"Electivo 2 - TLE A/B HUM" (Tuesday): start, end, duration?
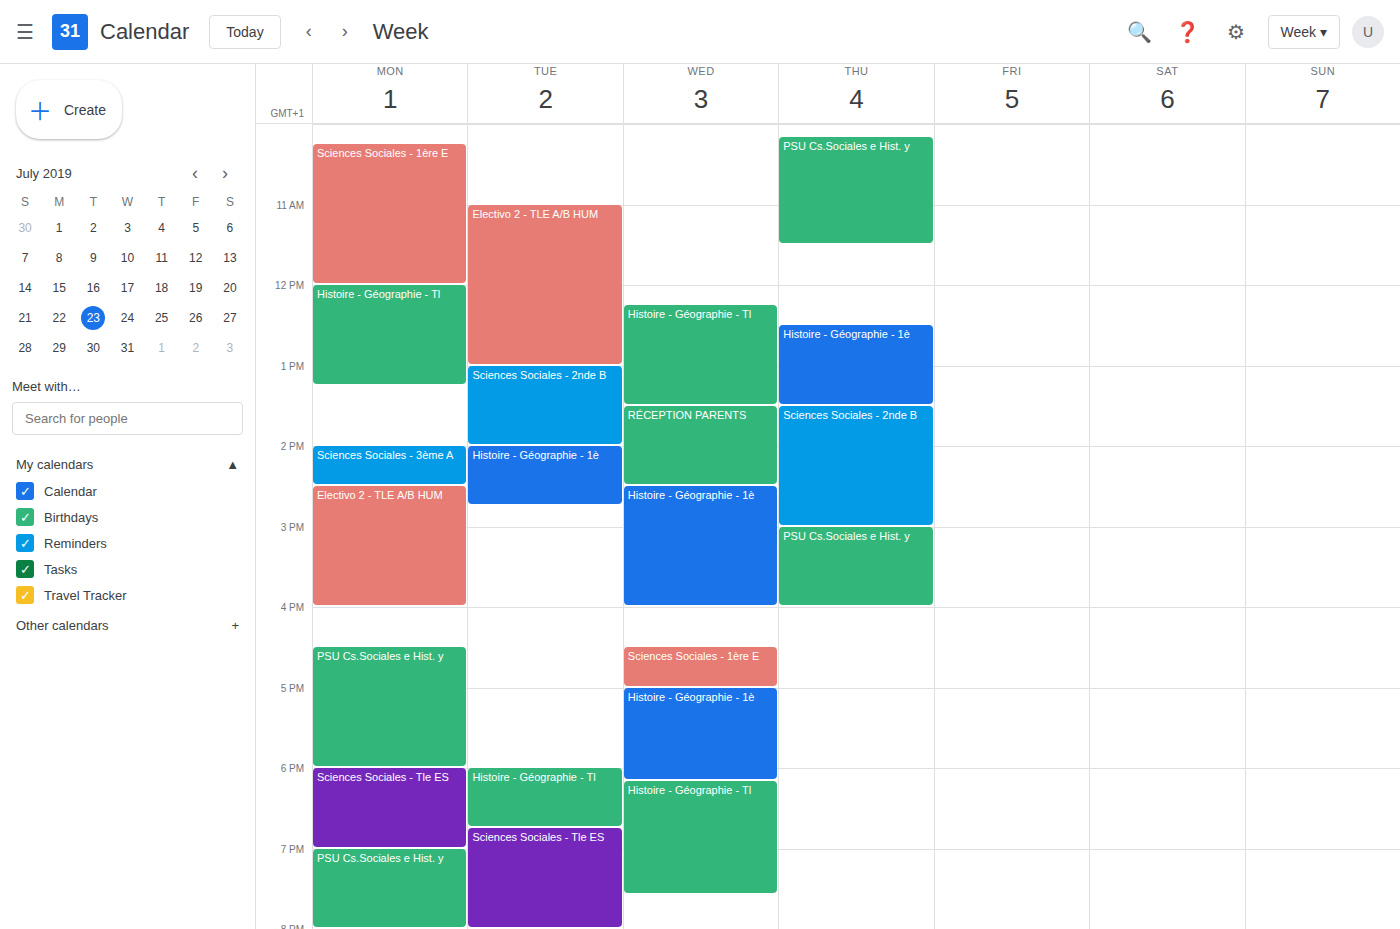
11:00 AM to 1:00 PM, 2 hours